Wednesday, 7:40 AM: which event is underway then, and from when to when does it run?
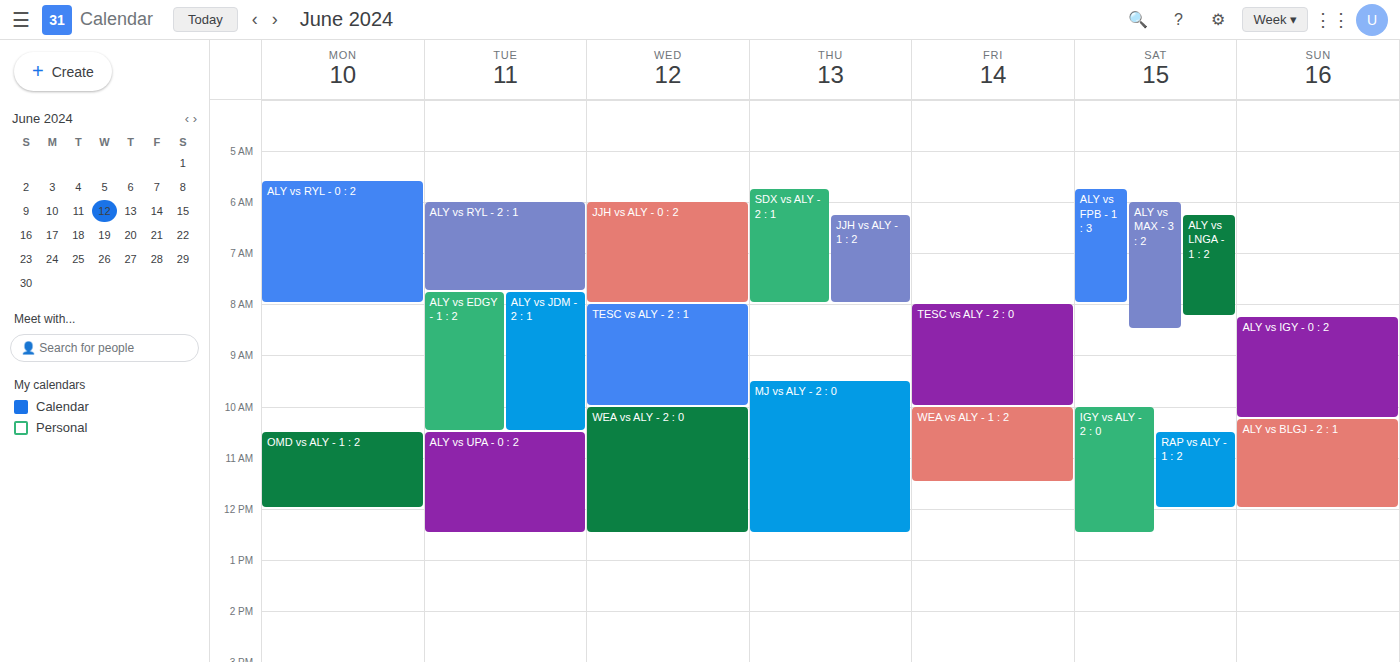
"JJH vs ALY - 0 : 2", 6:00 AM to 8:00 AM